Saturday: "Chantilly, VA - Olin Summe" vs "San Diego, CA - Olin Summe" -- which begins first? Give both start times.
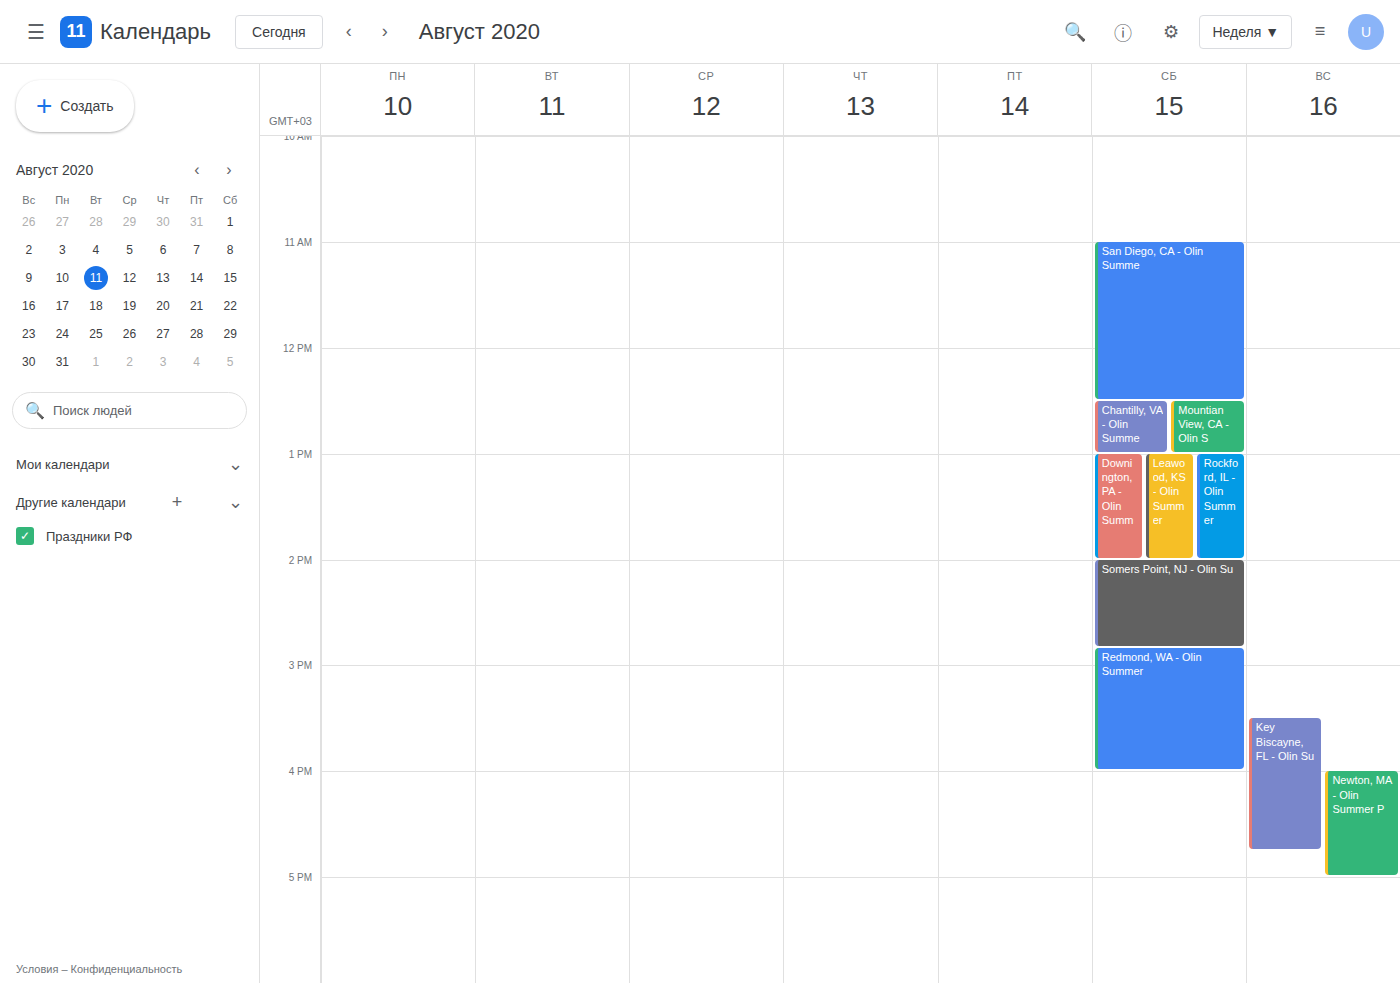
"San Diego, CA - Olin Summe" 11:00; "Chantilly, VA - Olin Summe" 12:30.